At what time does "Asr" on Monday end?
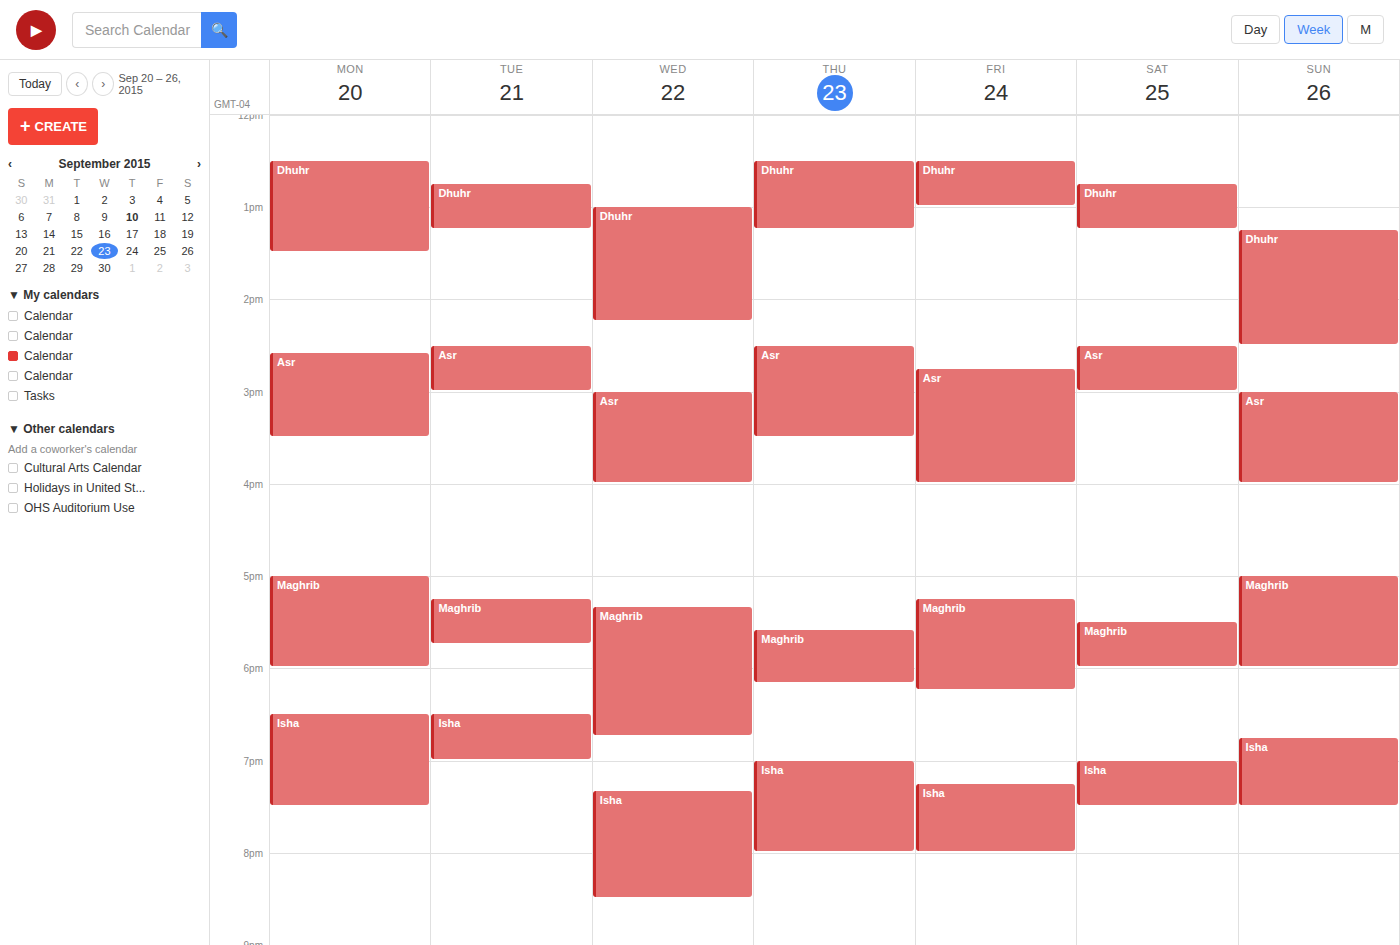
3:30 PM